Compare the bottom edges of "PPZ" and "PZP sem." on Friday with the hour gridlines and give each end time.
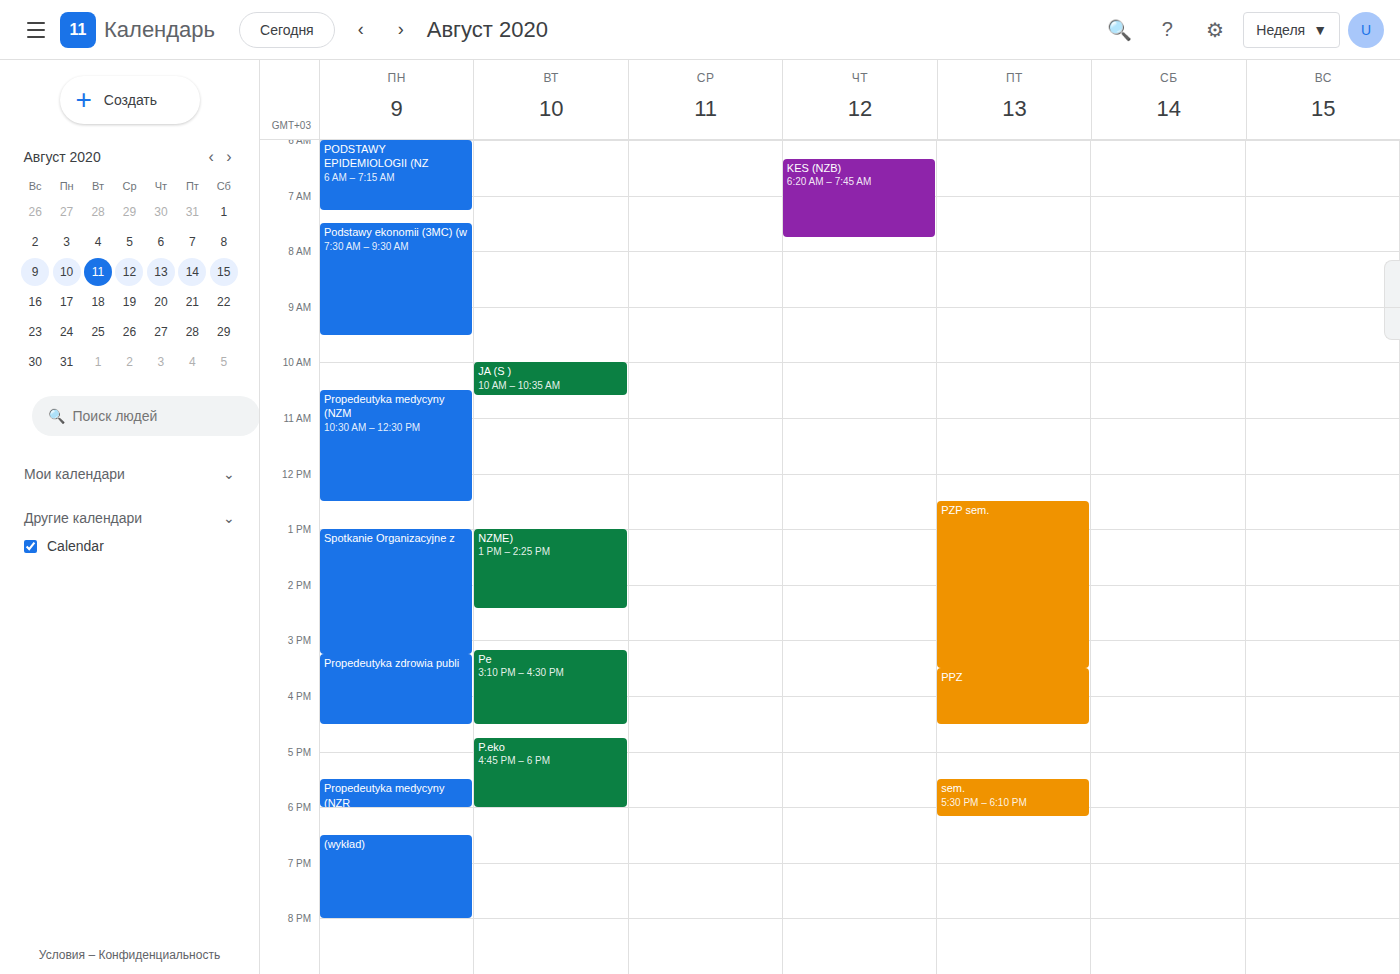
"PPZ": 4:30 PM, halfway between the 4 PM and 5 PM lines. "PZP sem.": 3:30 PM, halfway between the 3 PM and 4 PM lines.